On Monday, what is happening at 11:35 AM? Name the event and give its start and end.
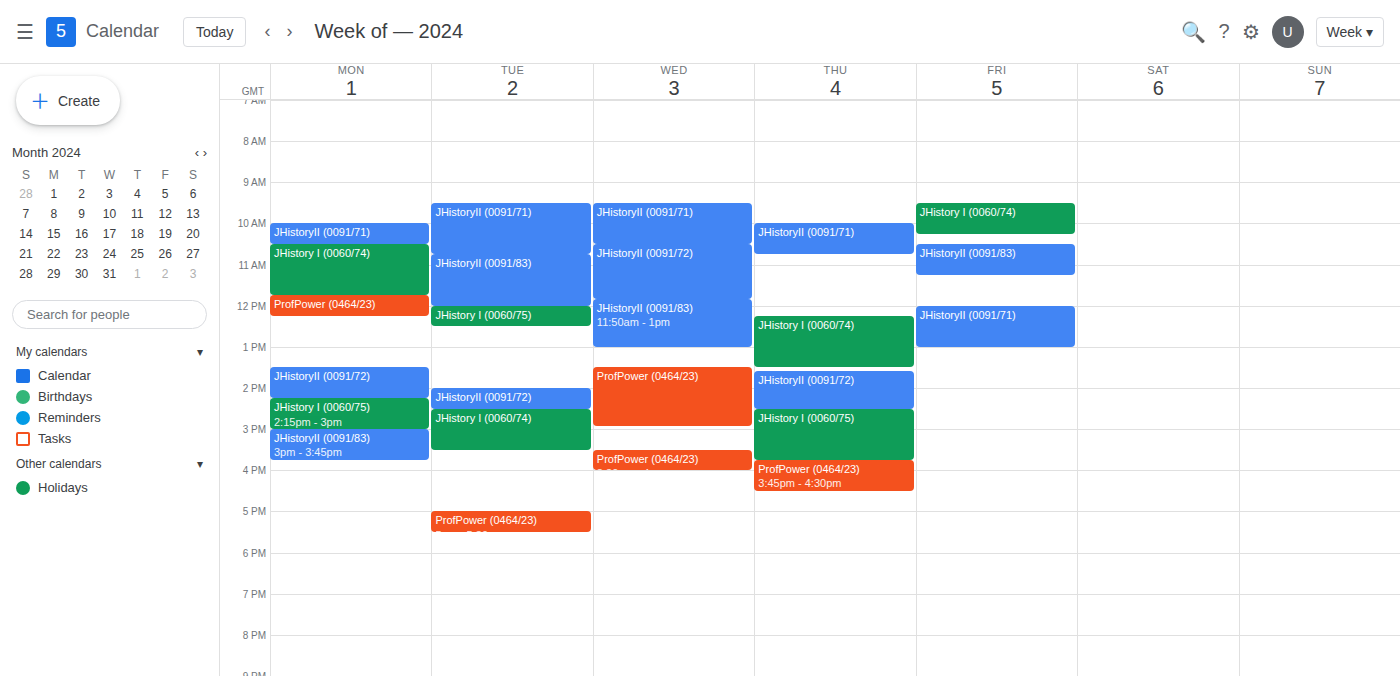
"JHistory I (0060/74)", 10:30 AM to 11:45 AM